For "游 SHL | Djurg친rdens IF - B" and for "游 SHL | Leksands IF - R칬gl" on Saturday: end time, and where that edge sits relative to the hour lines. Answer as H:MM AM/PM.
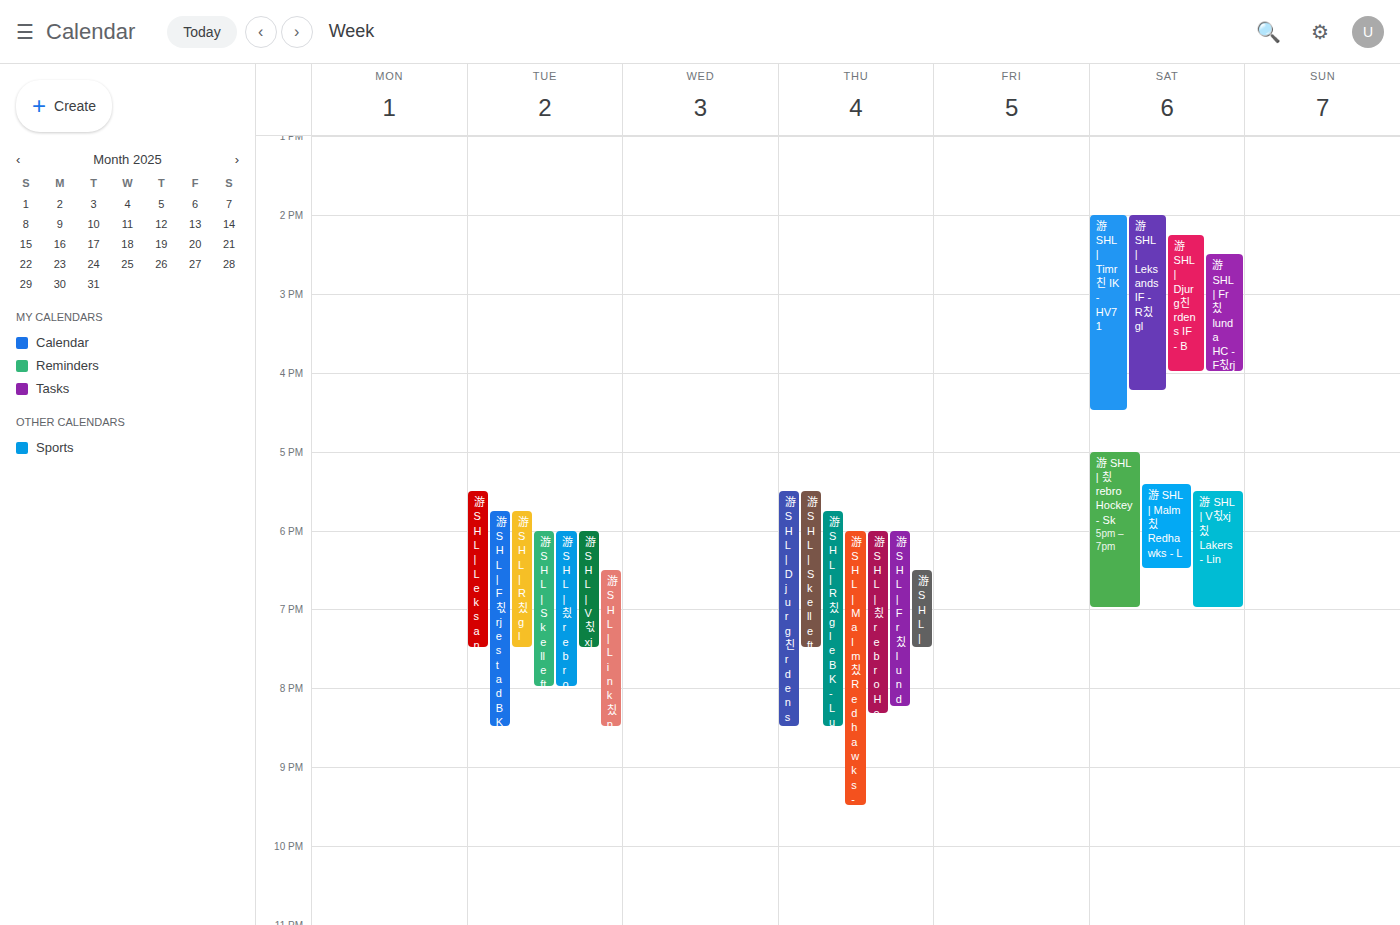
"游 SHL | Djurg친rdens IF - B": 4:00 PM, exactly on the 4 PM line. "游 SHL | Leksands IF - R칬gl": 4:15 PM, neither: a quarter of the way from the 4 PM line to the 5 PM line.